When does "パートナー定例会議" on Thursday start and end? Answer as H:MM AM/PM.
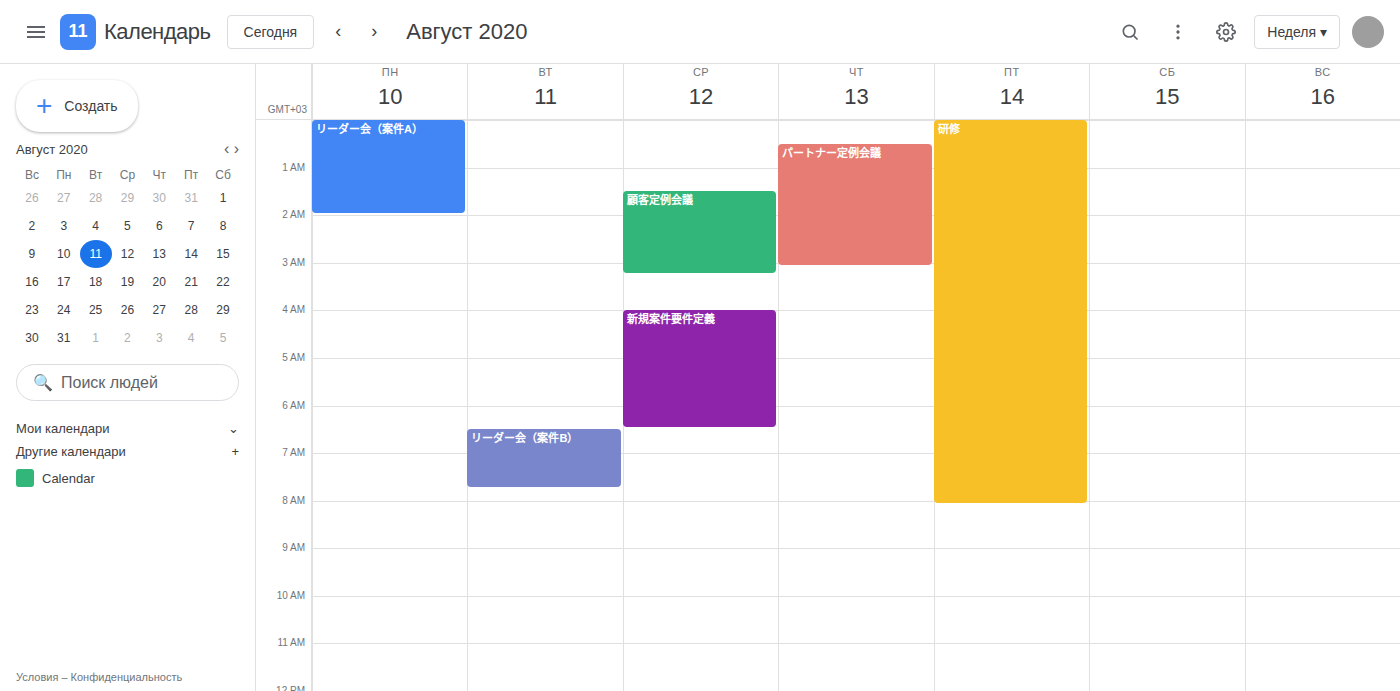
12:30 AM to 3:05 AM